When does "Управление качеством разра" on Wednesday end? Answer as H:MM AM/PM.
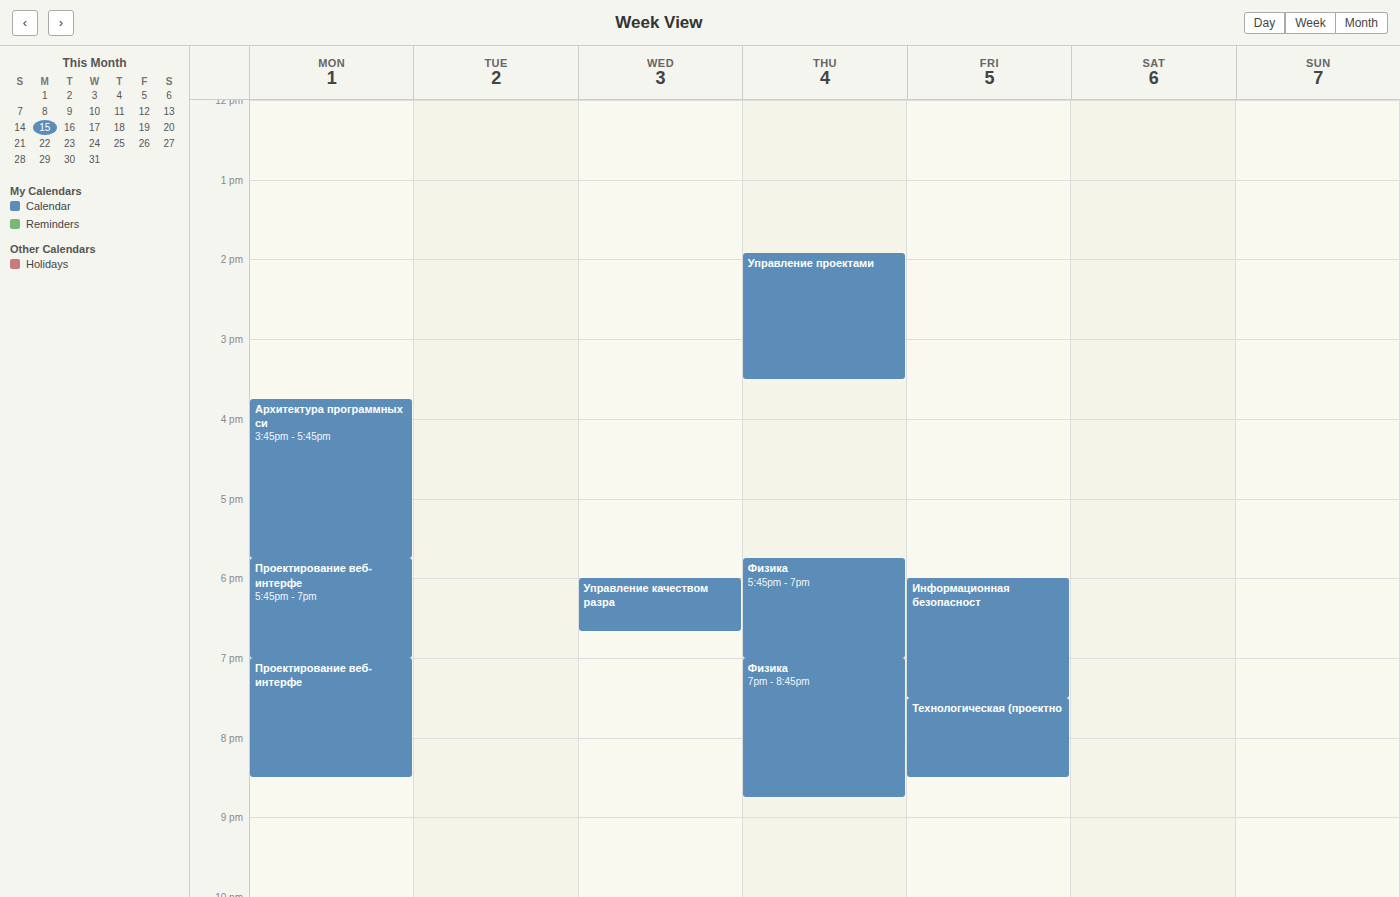
6:40 PM